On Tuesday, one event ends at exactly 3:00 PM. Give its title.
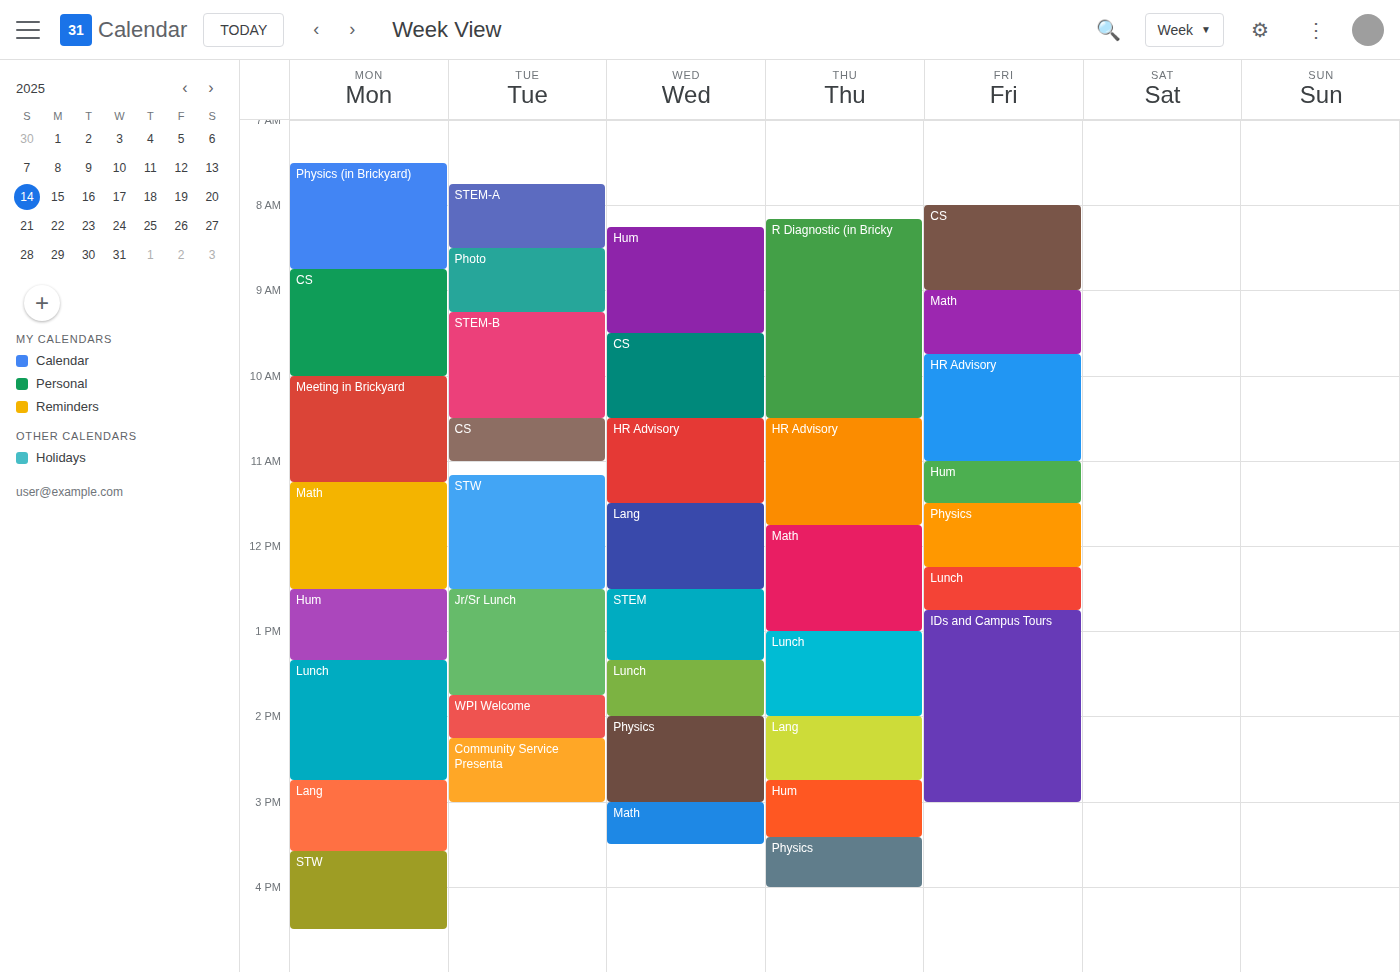
"Community Service Presenta"